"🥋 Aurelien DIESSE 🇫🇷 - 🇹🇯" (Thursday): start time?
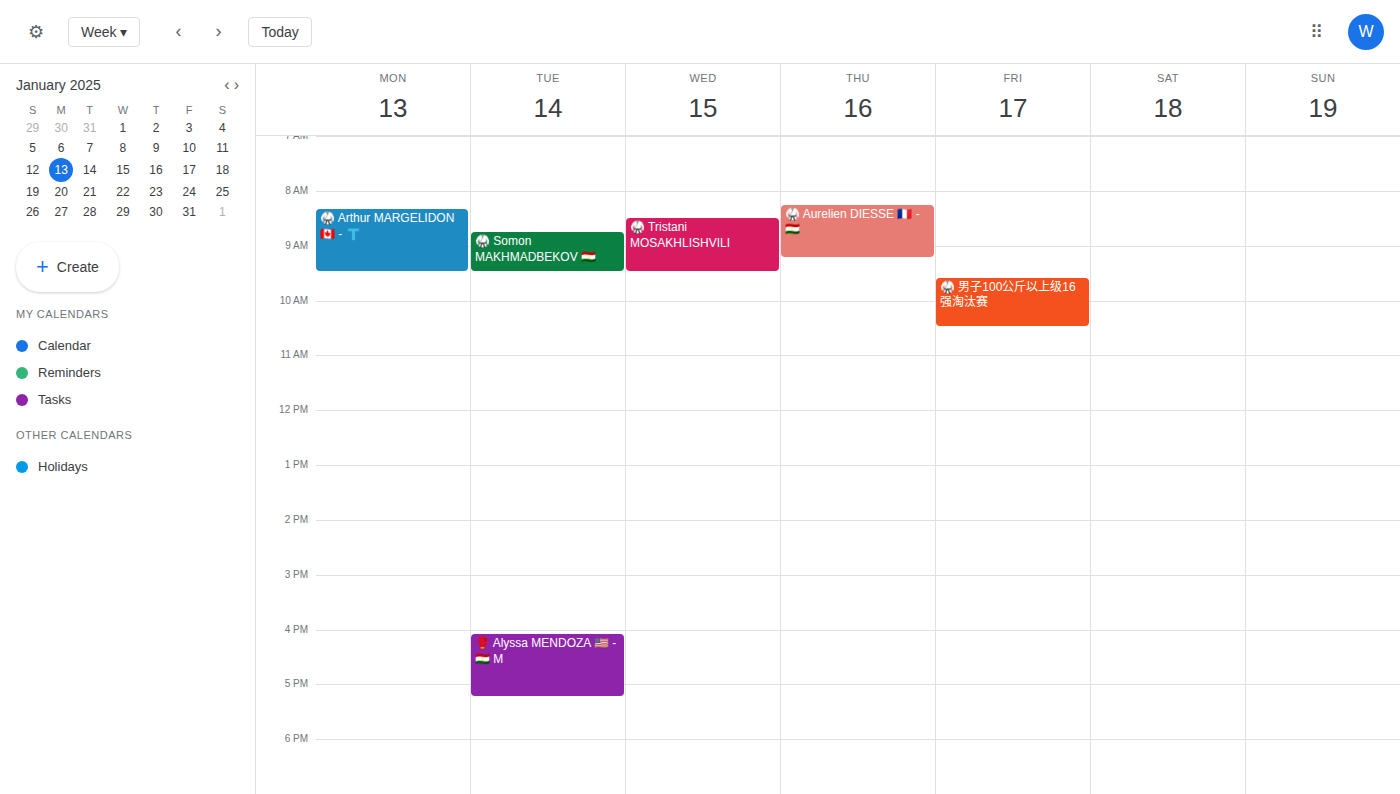
8:15 AM